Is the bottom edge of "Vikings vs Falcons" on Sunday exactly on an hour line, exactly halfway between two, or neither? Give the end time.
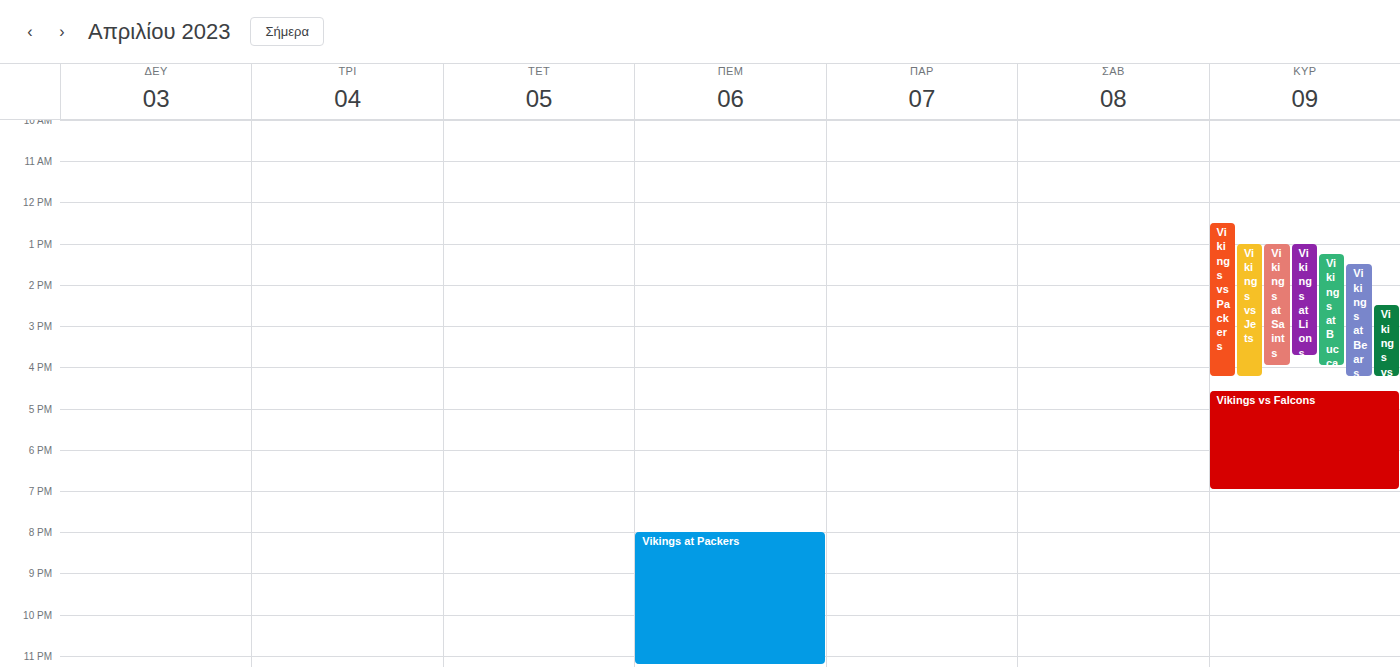
19:00 -- exactly on the 19:00 line.